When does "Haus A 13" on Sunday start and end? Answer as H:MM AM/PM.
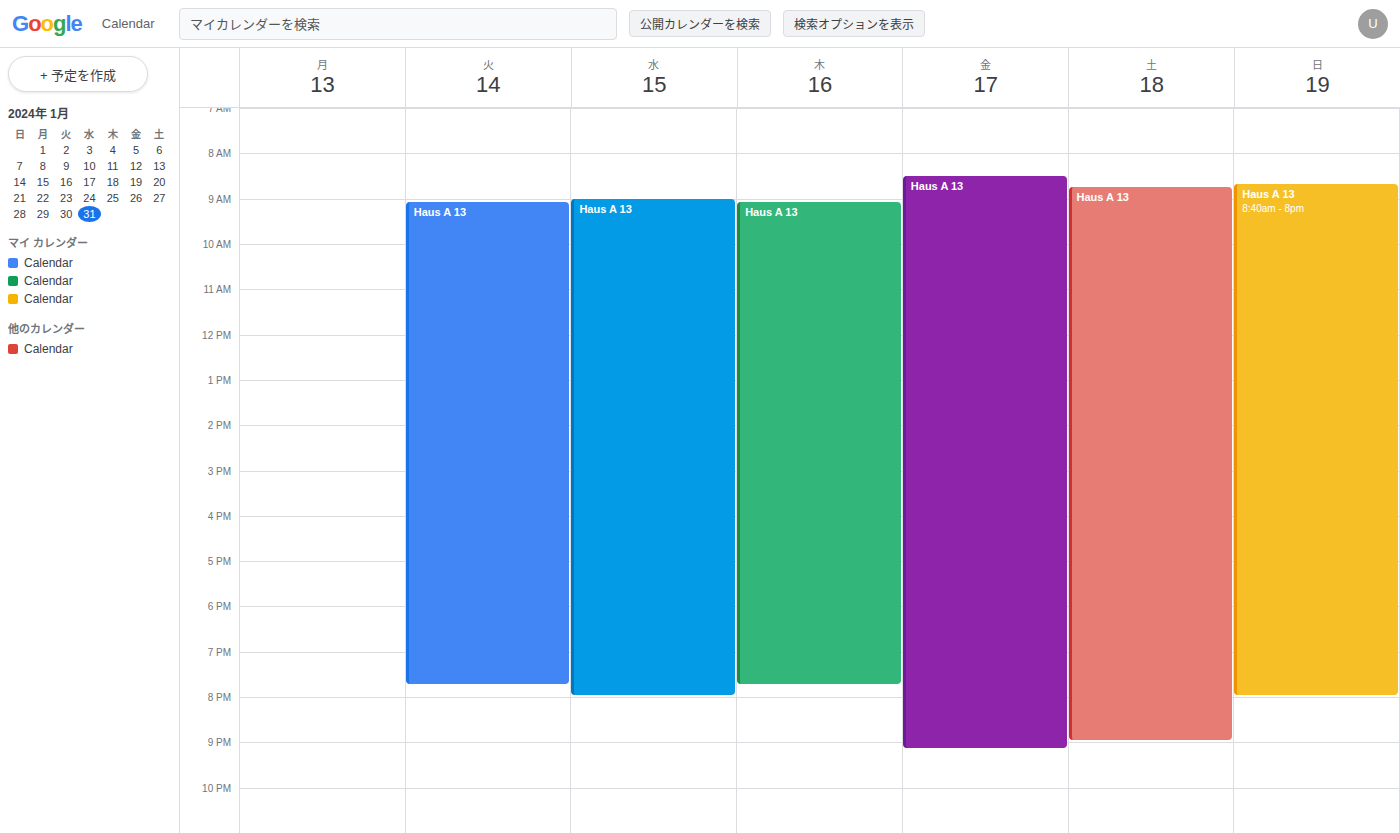
8:40 AM to 8:00 PM